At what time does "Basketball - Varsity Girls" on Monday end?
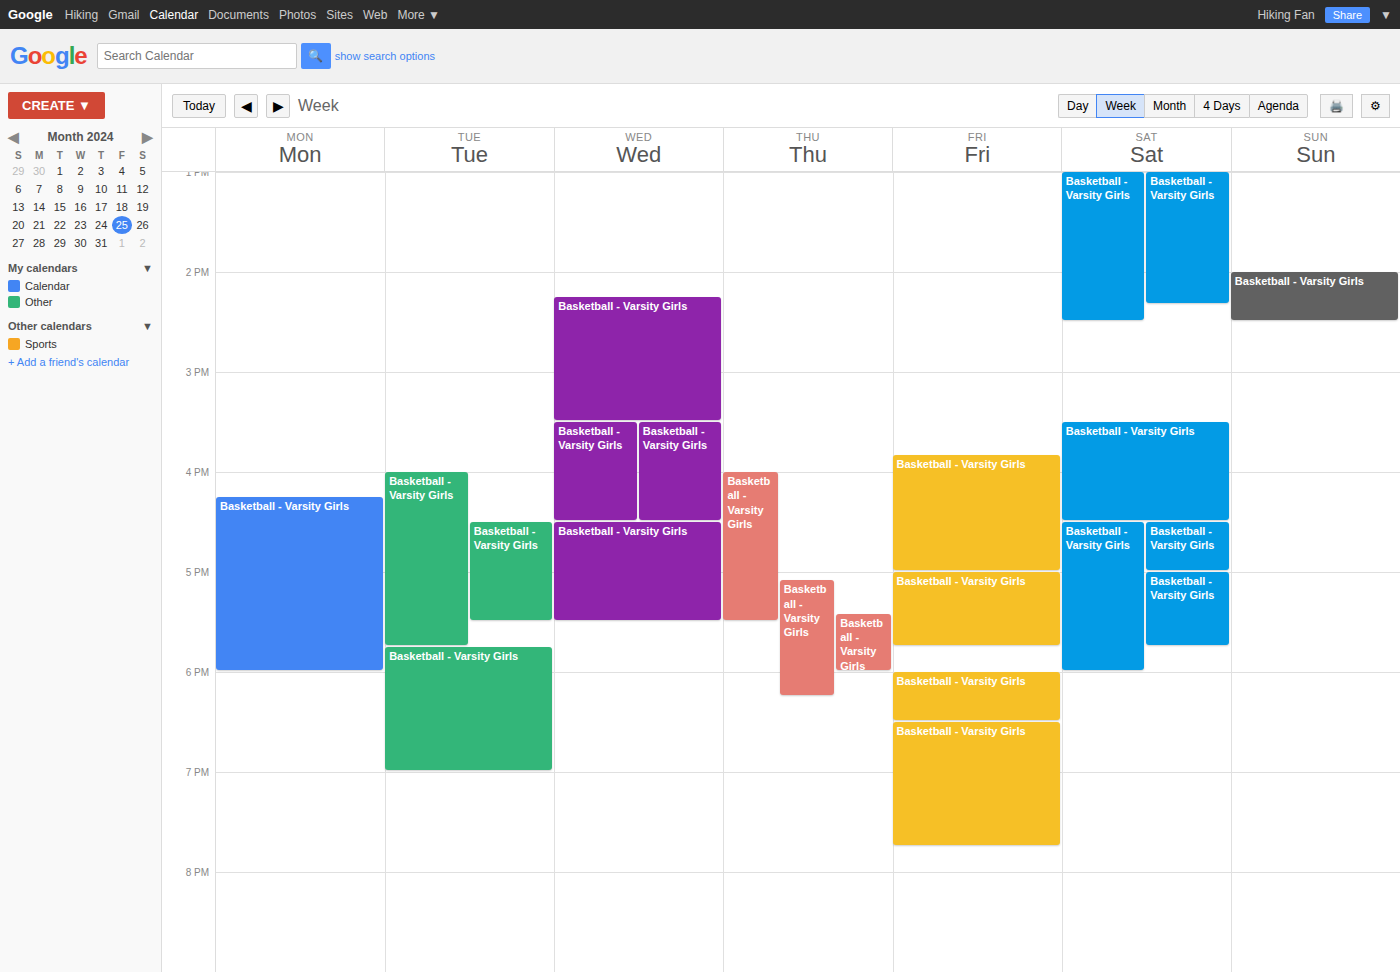
6:00 PM